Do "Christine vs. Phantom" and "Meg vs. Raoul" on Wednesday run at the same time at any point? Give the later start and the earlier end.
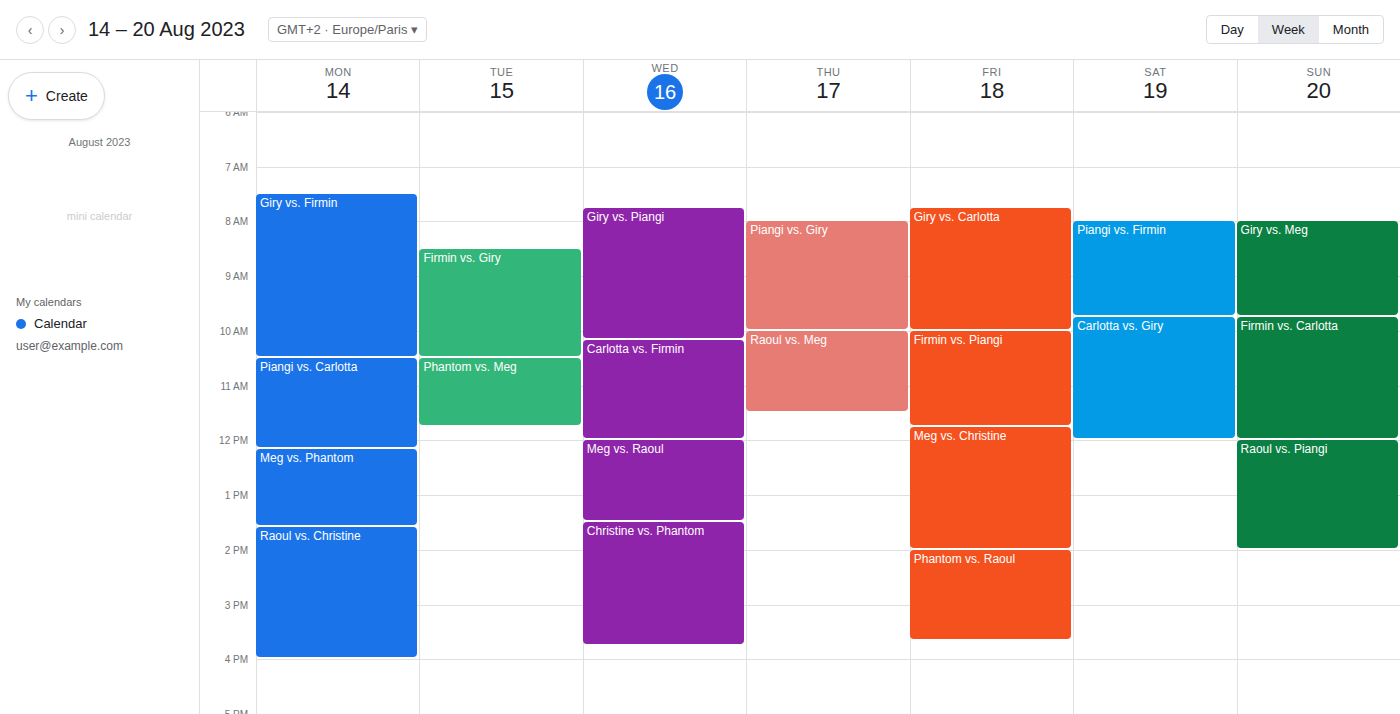
"Meg vs. Raoul" ends at 1:30 PM, exactly when "Christine vs. Phantom" starts -- they touch but do not overlap.